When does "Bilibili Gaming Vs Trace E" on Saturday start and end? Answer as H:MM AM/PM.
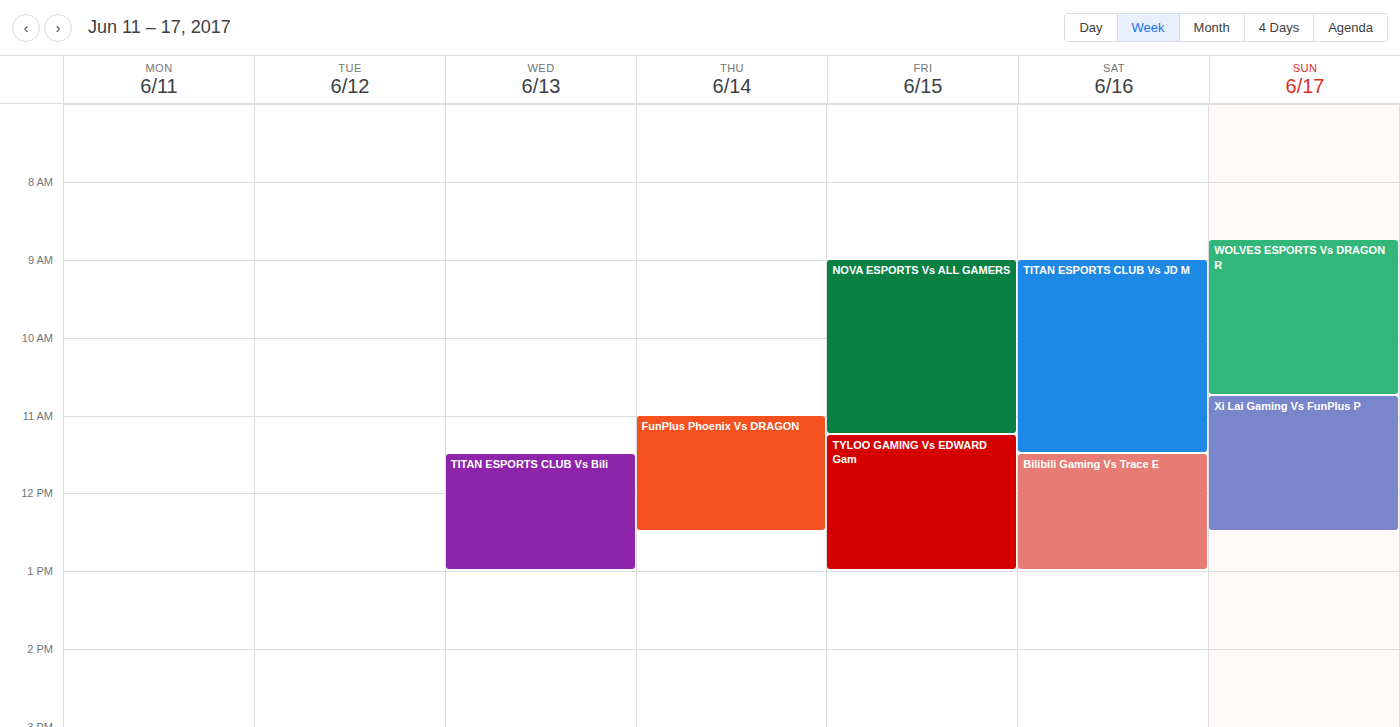
11:30 AM to 1:00 PM